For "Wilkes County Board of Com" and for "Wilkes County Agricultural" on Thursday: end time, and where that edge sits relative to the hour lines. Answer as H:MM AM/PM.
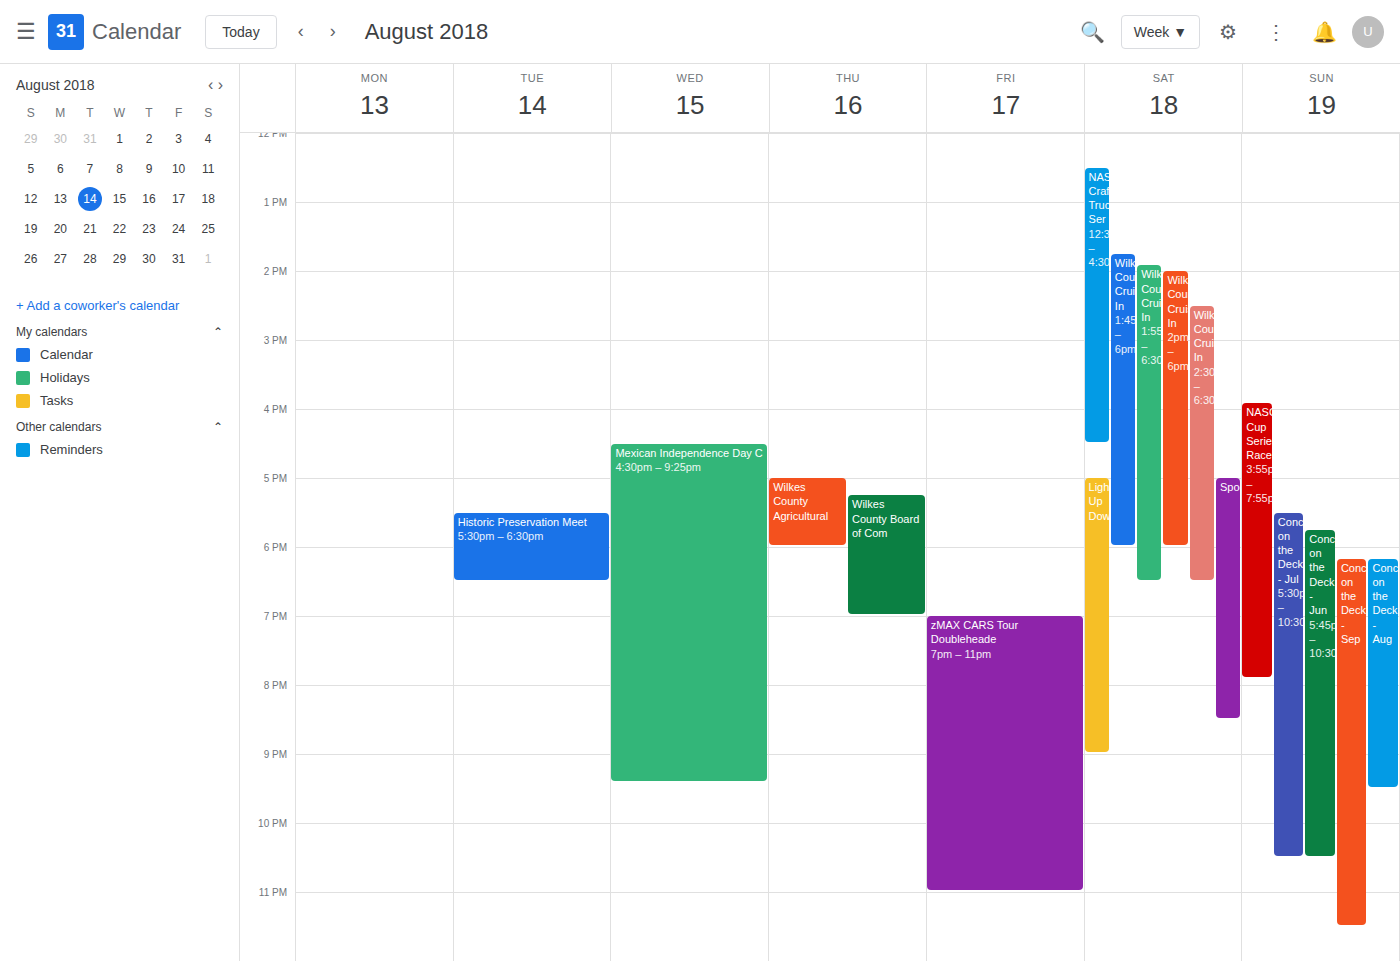
"Wilkes County Board of Com": 7:00 PM, exactly on the 7 PM line. "Wilkes County Agricultural": 6:00 PM, exactly on the 6 PM line.